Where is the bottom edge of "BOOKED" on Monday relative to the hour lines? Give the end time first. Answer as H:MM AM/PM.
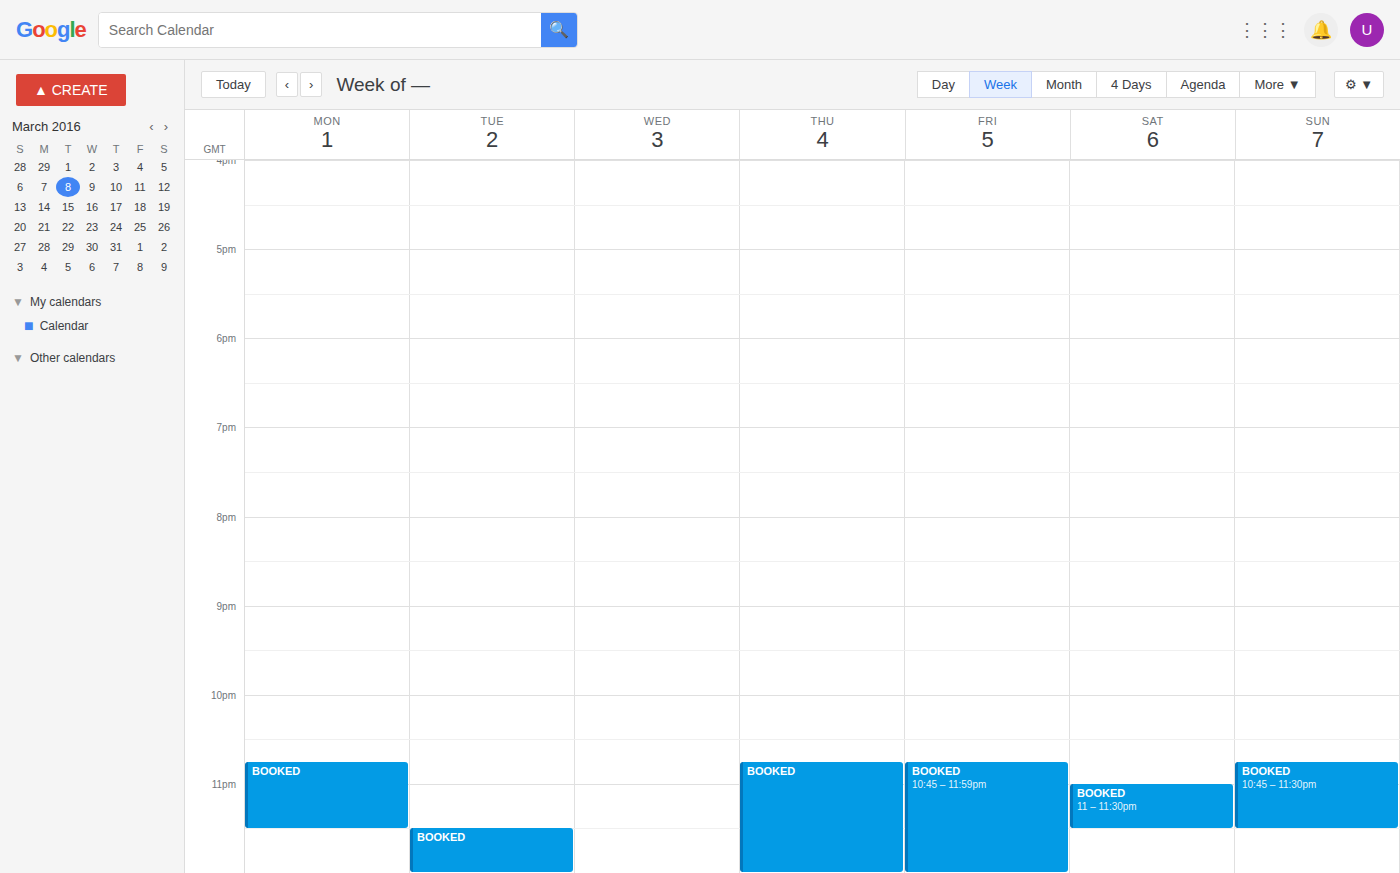
11:30 PM -- halfway between the 11 PM and 12 AM lines.